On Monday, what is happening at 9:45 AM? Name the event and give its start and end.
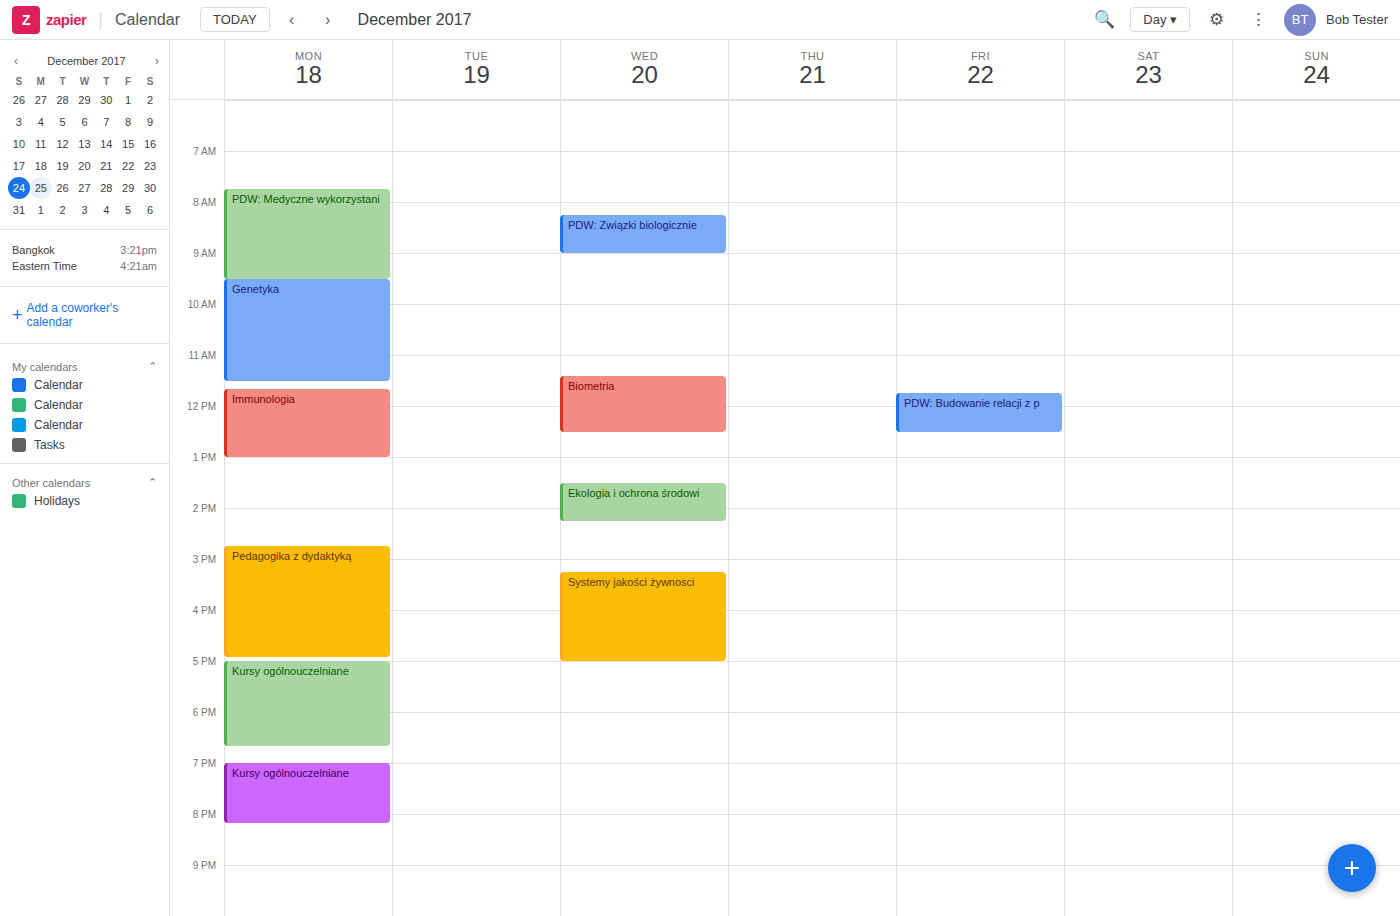
"Genetyka", 9:30 AM to 11:30 AM